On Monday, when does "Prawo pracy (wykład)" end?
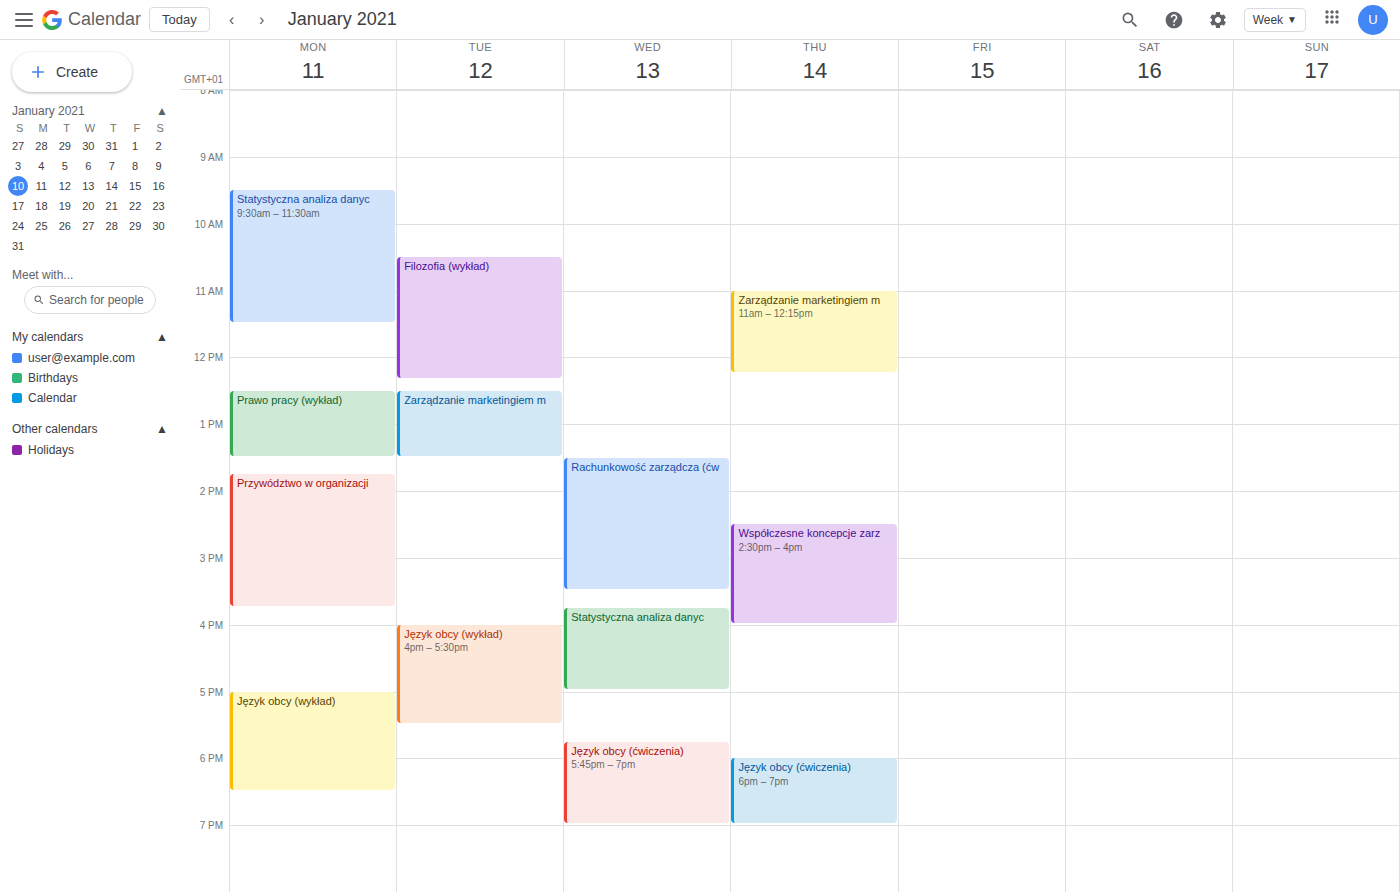
1:30 PM